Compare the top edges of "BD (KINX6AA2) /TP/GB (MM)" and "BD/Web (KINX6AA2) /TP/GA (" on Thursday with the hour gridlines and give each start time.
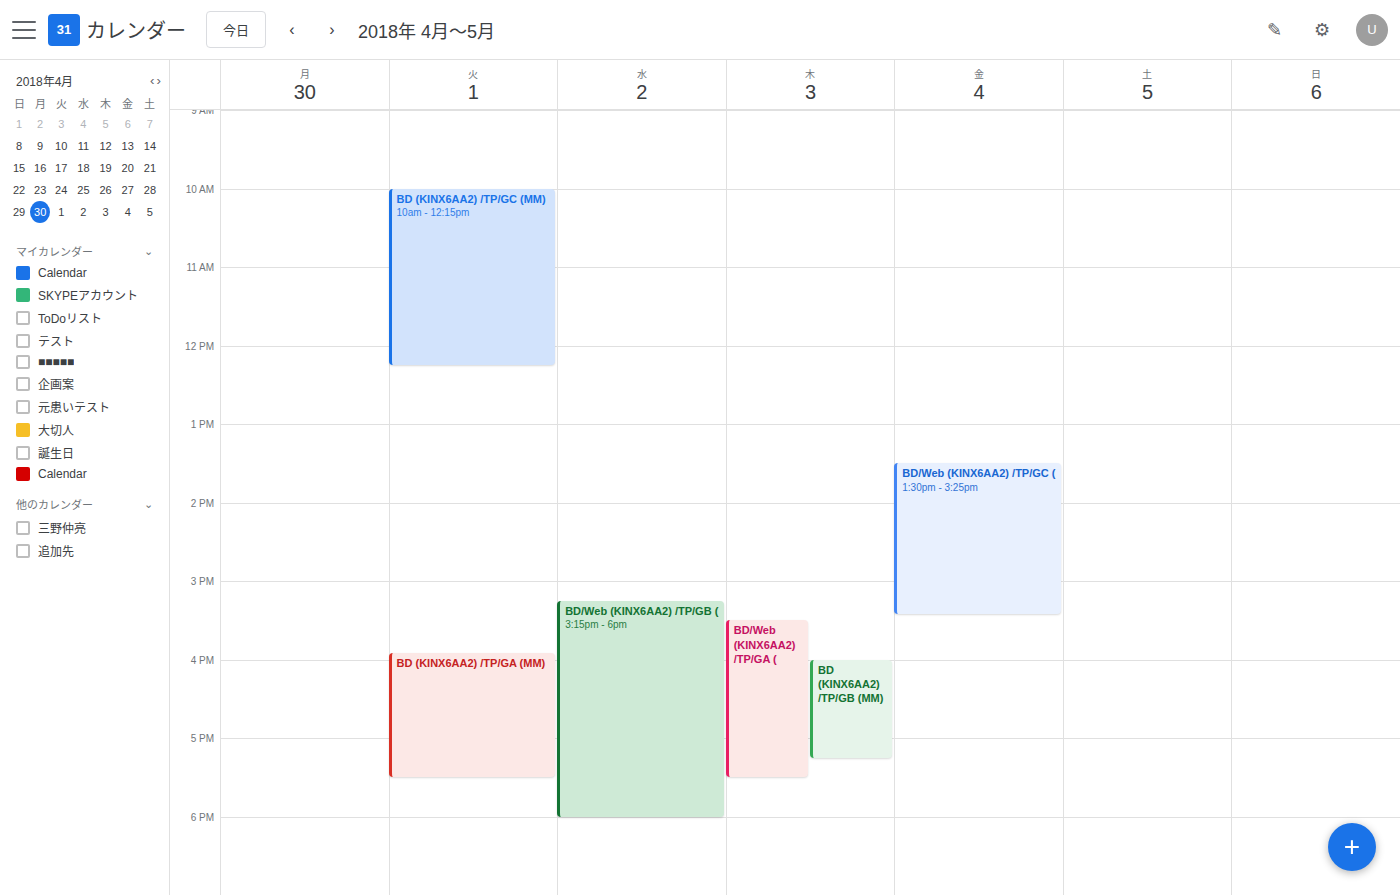
"BD (KINX6AA2) /TP/GB (MM)": 4:00 PM, exactly on the 4 PM line. "BD/Web (KINX6AA2) /TP/GA (": 3:30 PM, halfway between the 3 PM and 4 PM lines.